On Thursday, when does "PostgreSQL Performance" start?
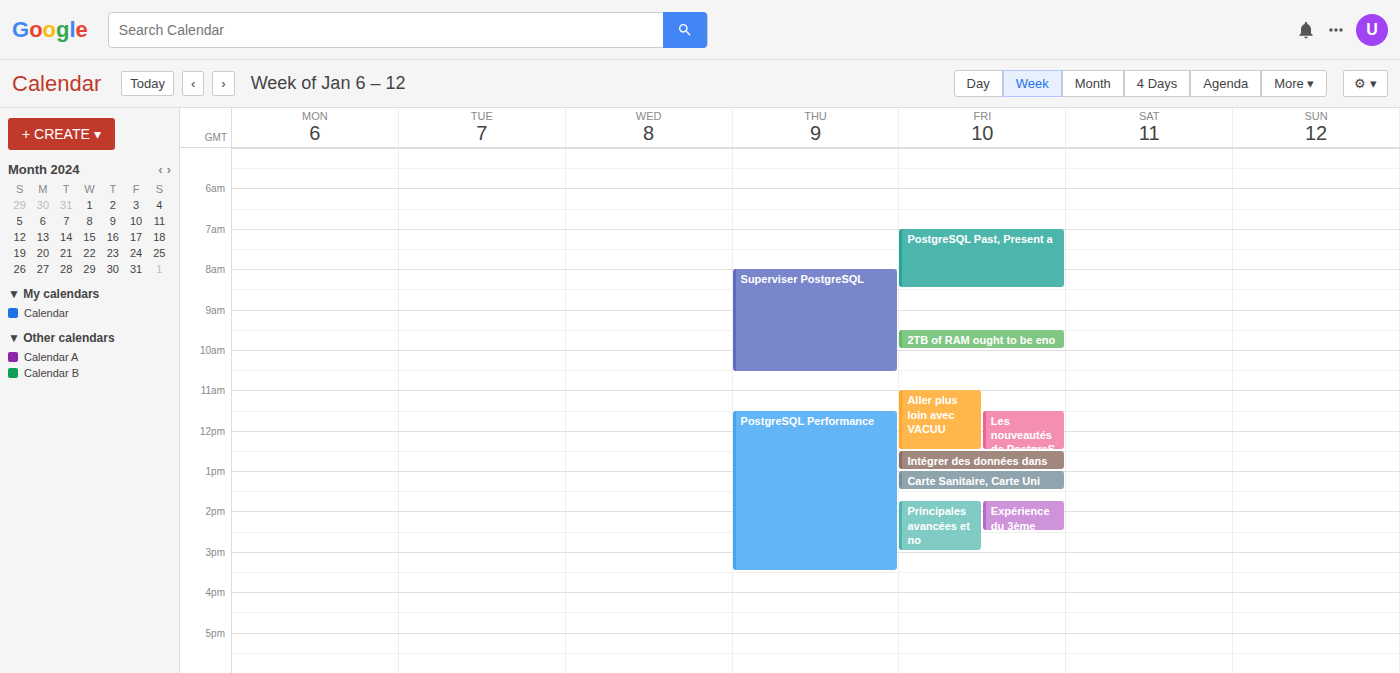
11:30 AM